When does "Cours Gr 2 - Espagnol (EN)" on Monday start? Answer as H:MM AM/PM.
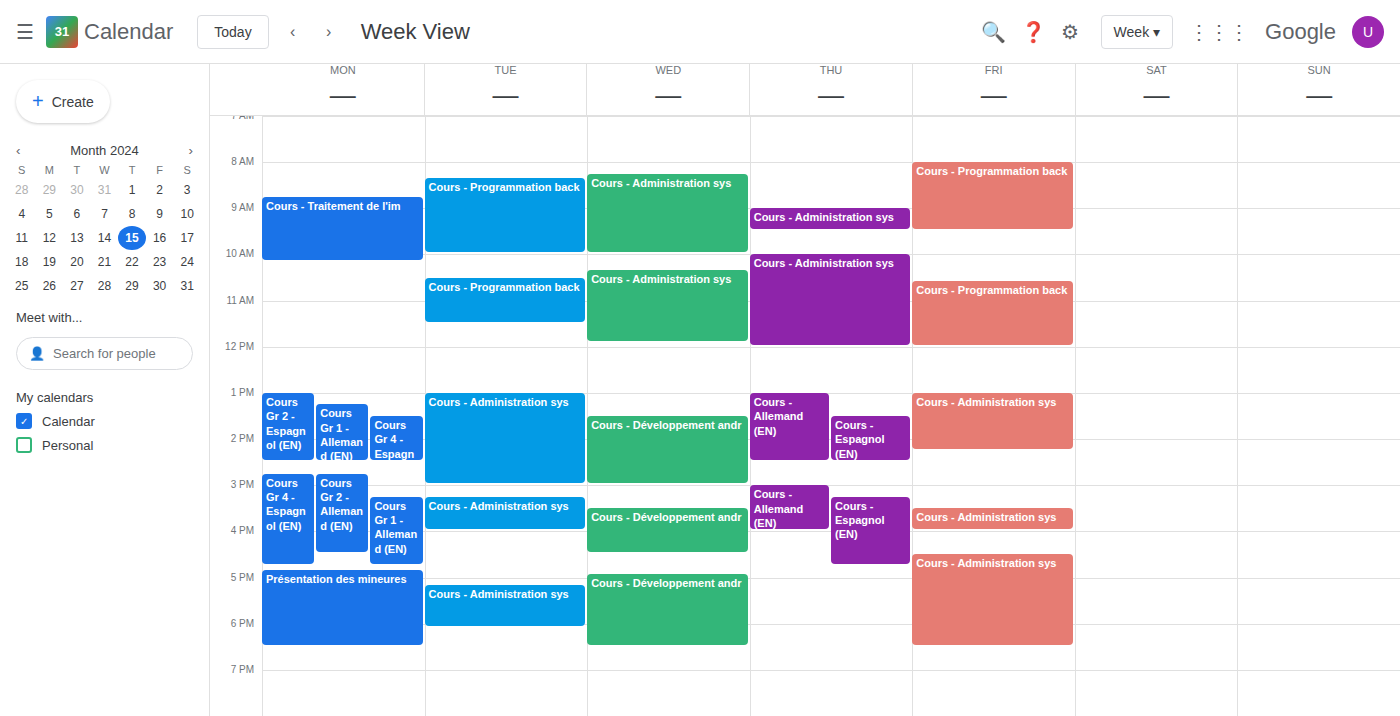
1:00 PM